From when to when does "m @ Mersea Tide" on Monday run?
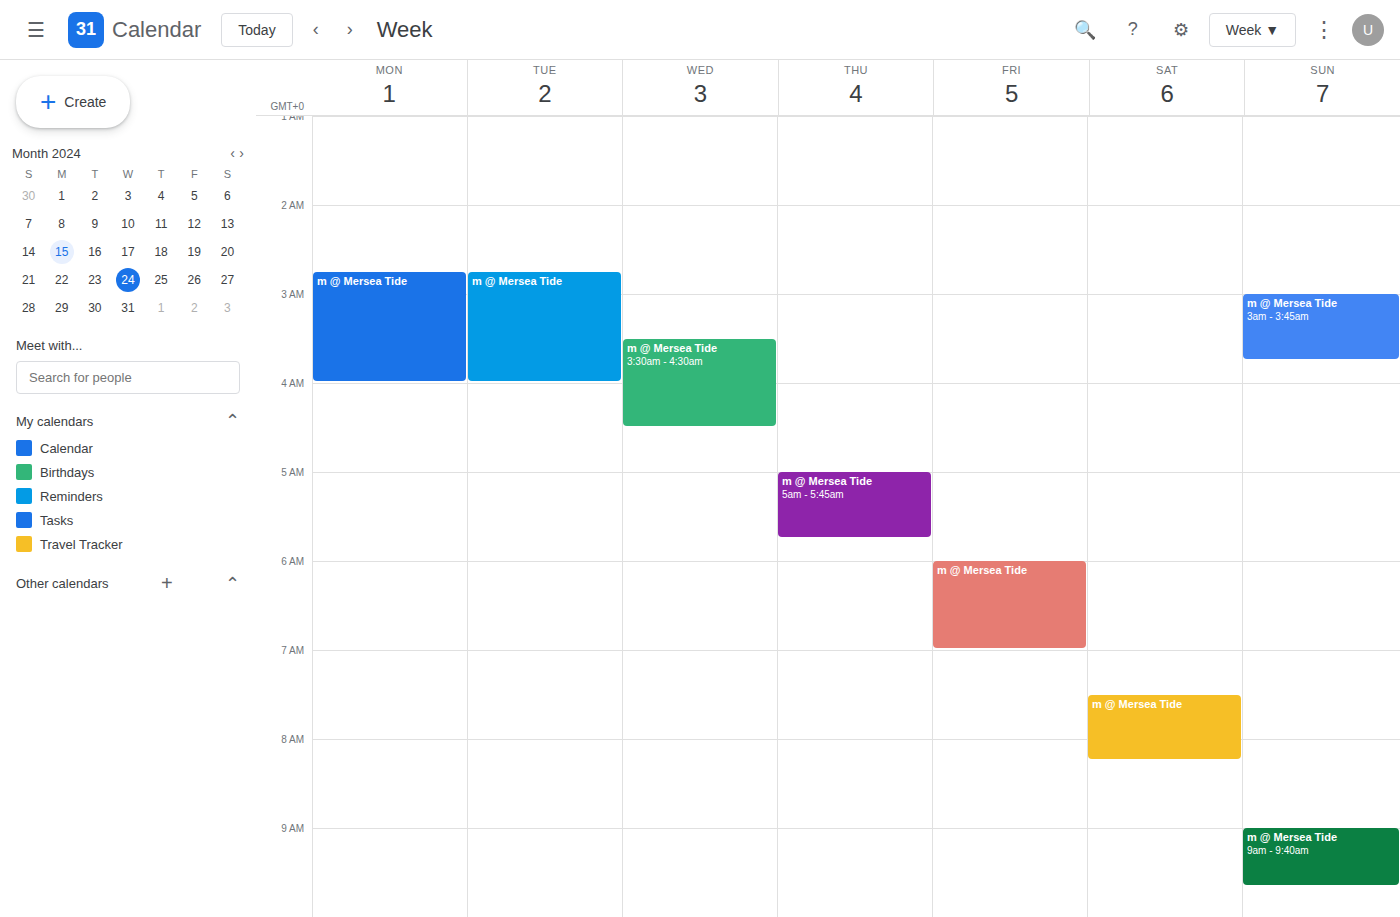
2:45 AM to 4:00 AM